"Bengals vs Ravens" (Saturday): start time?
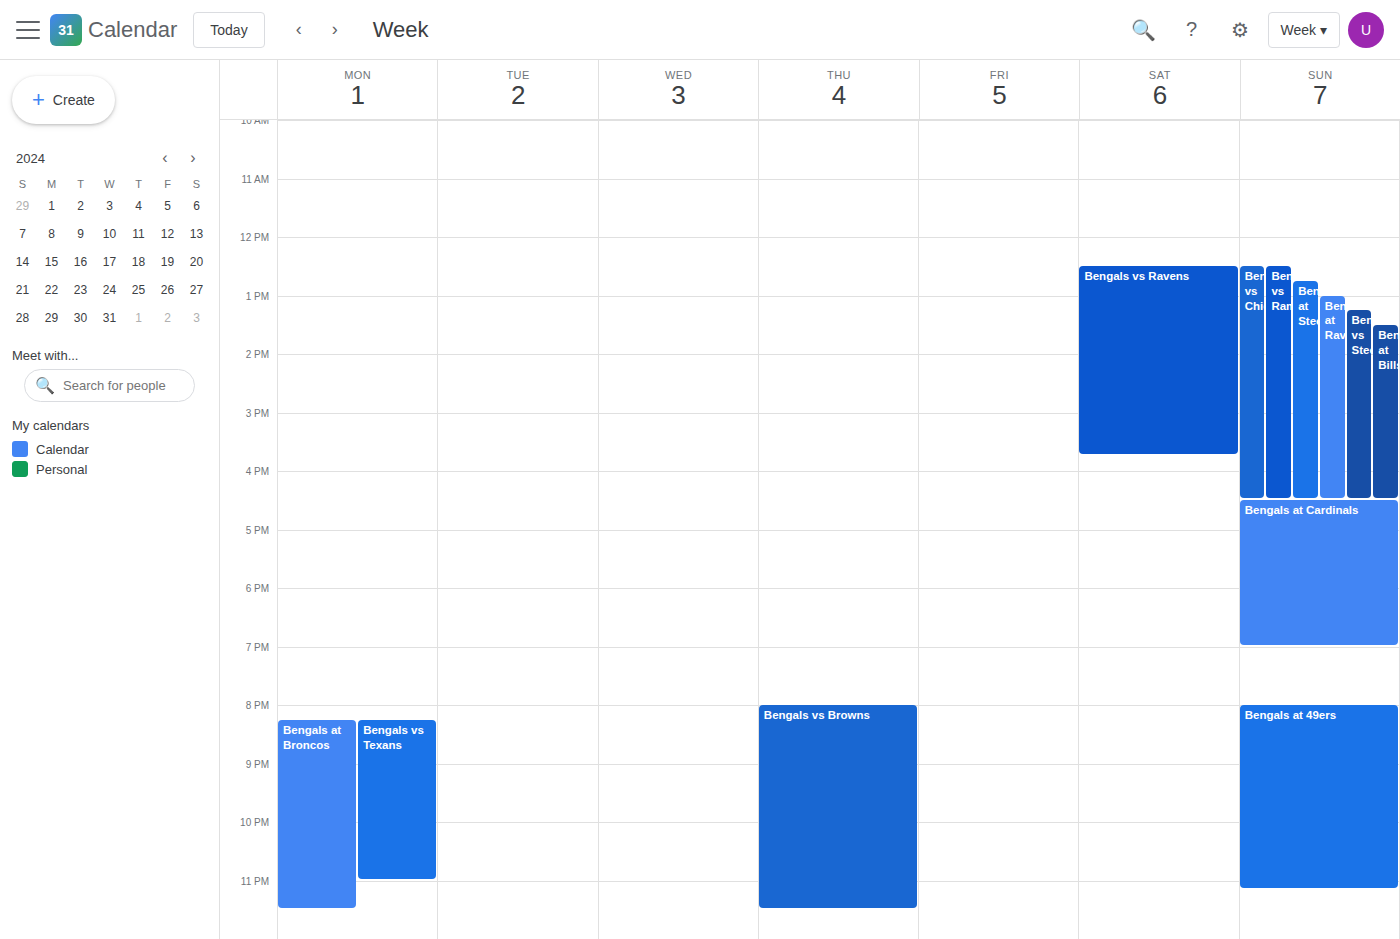
12:30